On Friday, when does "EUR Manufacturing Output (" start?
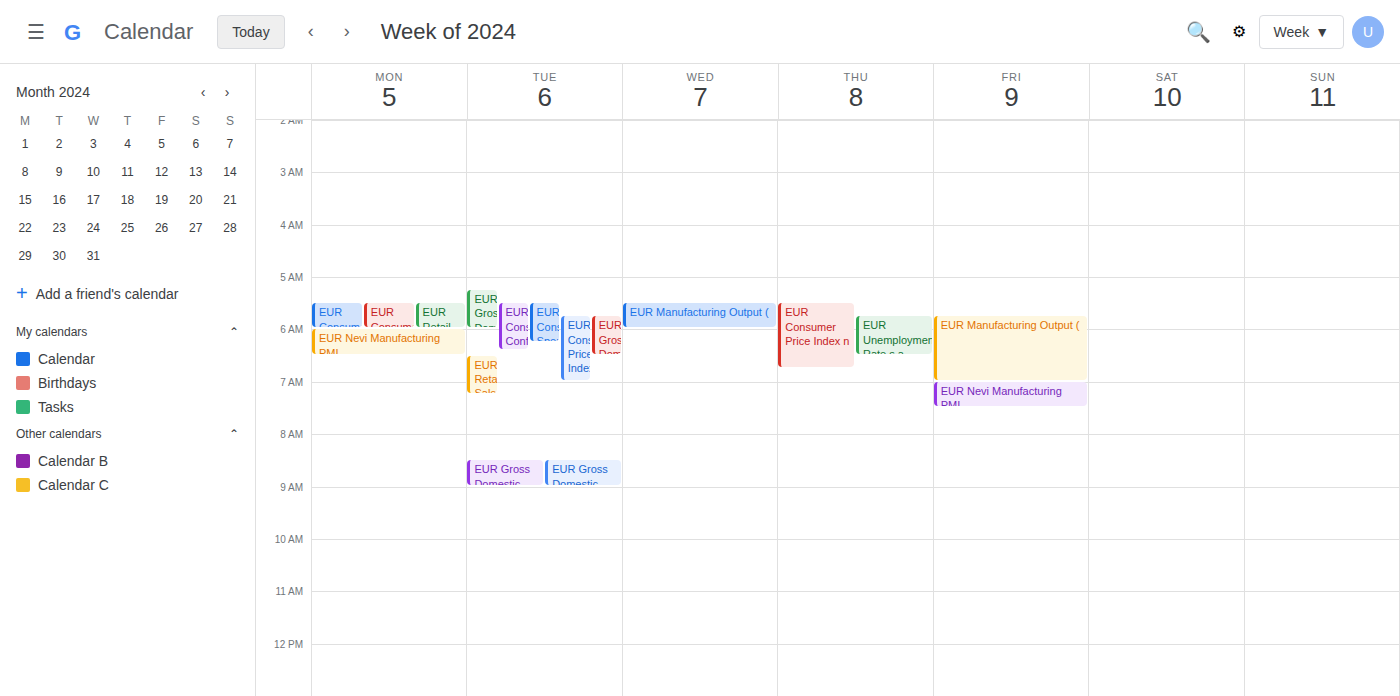
5:45 AM